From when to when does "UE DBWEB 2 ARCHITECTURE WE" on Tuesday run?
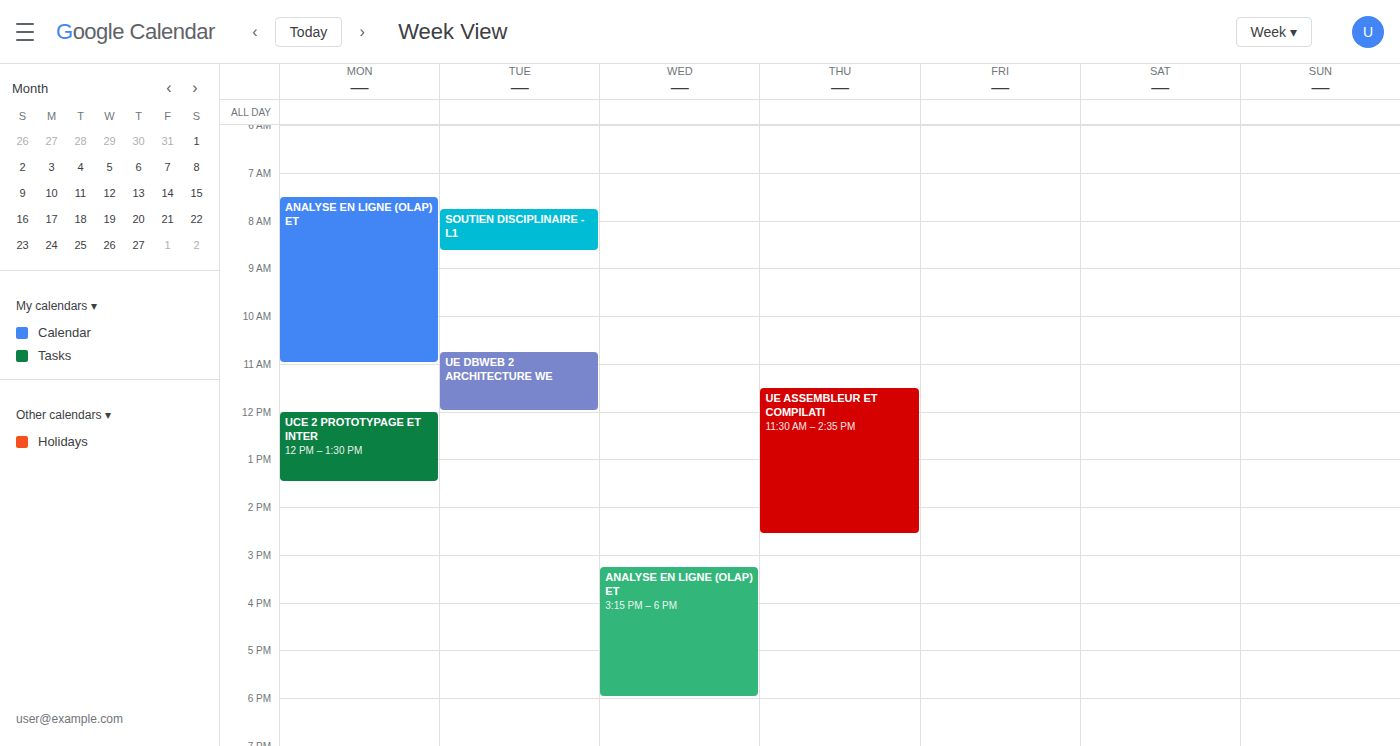
10:45 AM to 12:00 PM